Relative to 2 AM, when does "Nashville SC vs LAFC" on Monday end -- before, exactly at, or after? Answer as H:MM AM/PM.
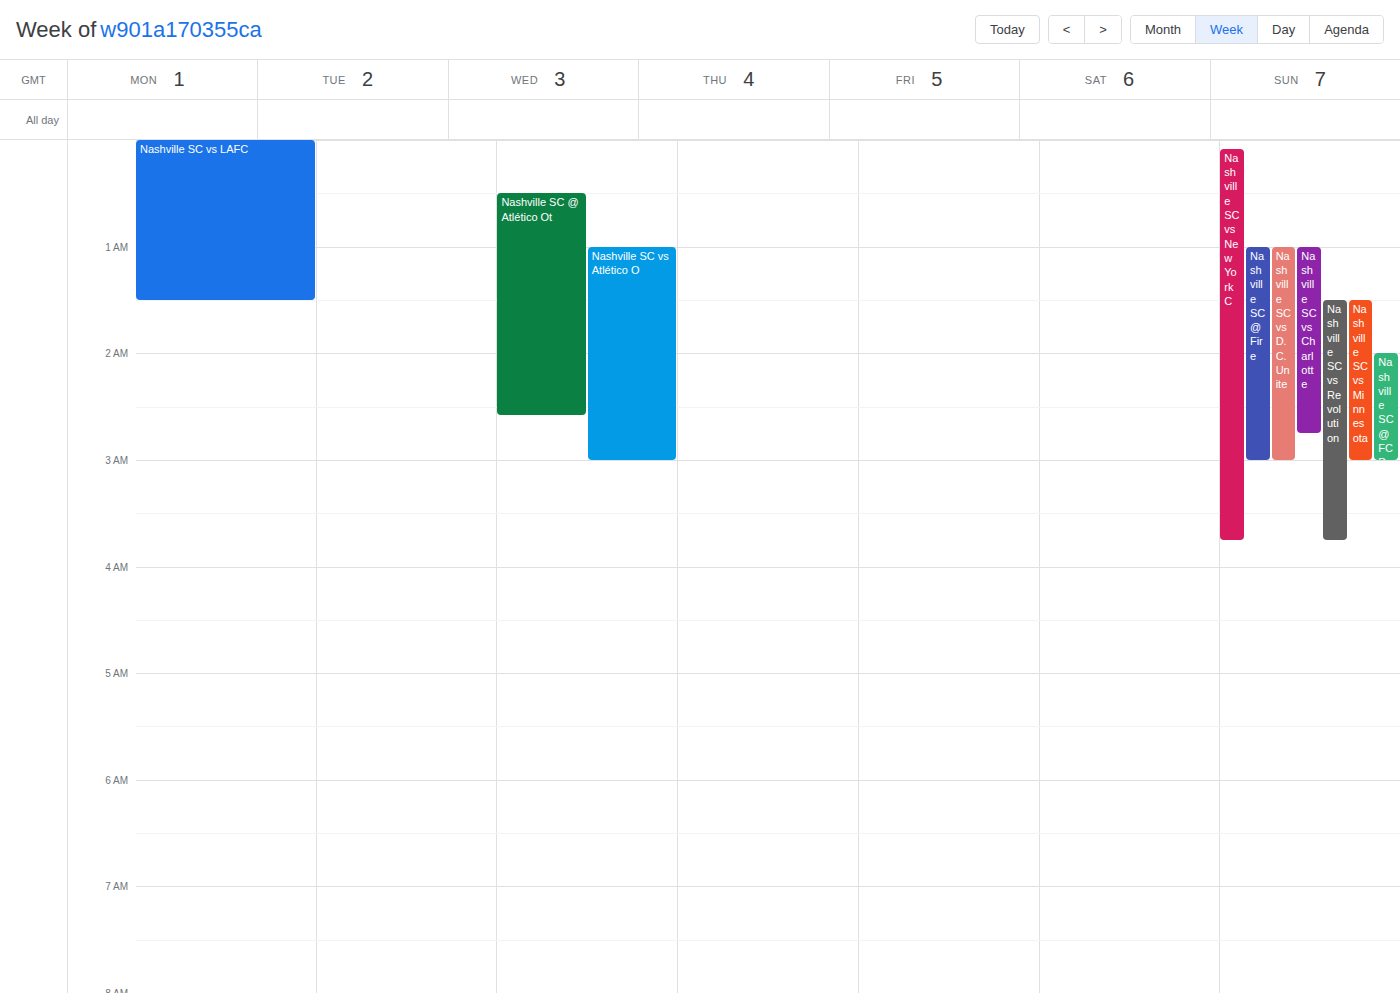
1:30 AM -- before 2 AM, 30 minutes above the 2 AM line.